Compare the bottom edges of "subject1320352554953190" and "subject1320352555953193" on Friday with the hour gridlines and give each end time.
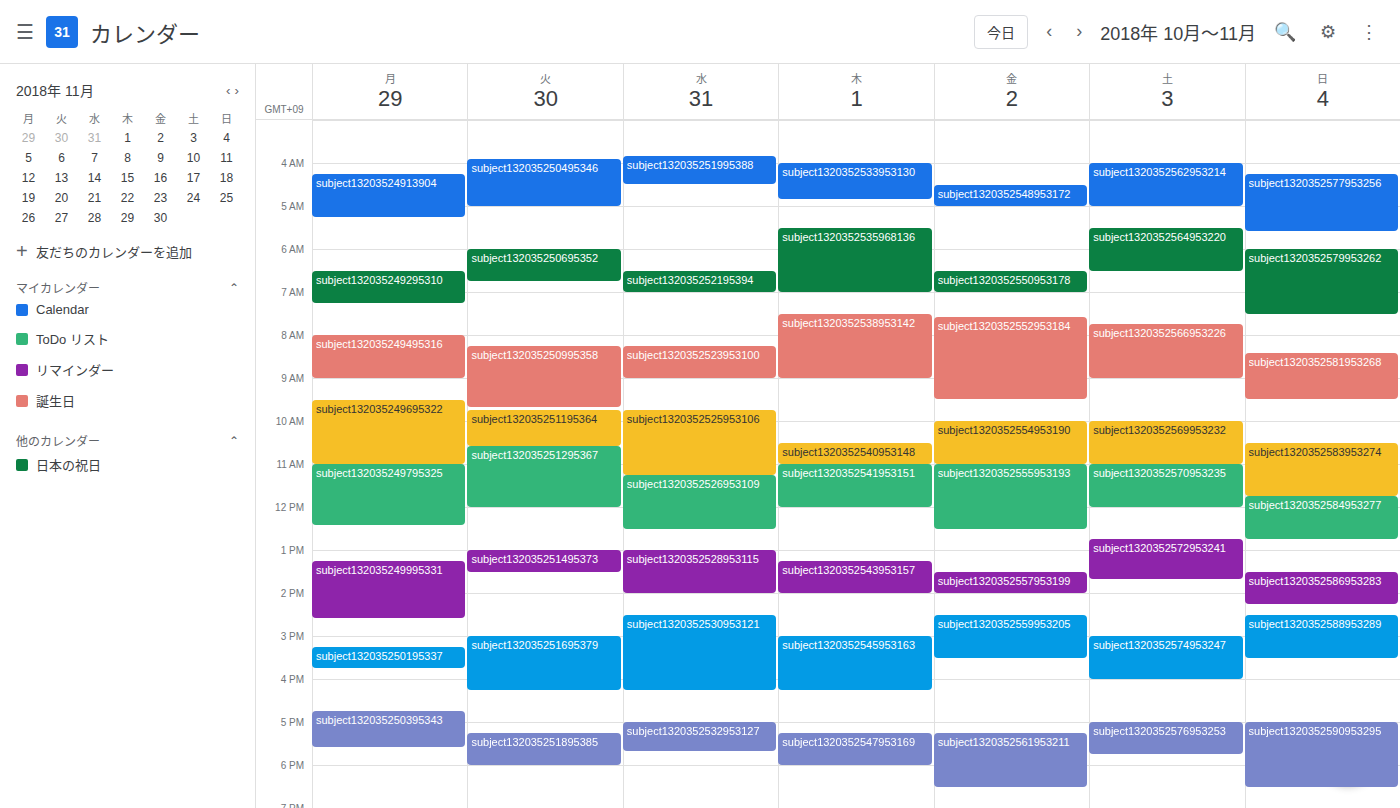
"subject1320352554953190": 11:00 AM, exactly on the 11 AM line. "subject1320352555953193": 12:30 PM, halfway between the 12 PM and 1 PM lines.